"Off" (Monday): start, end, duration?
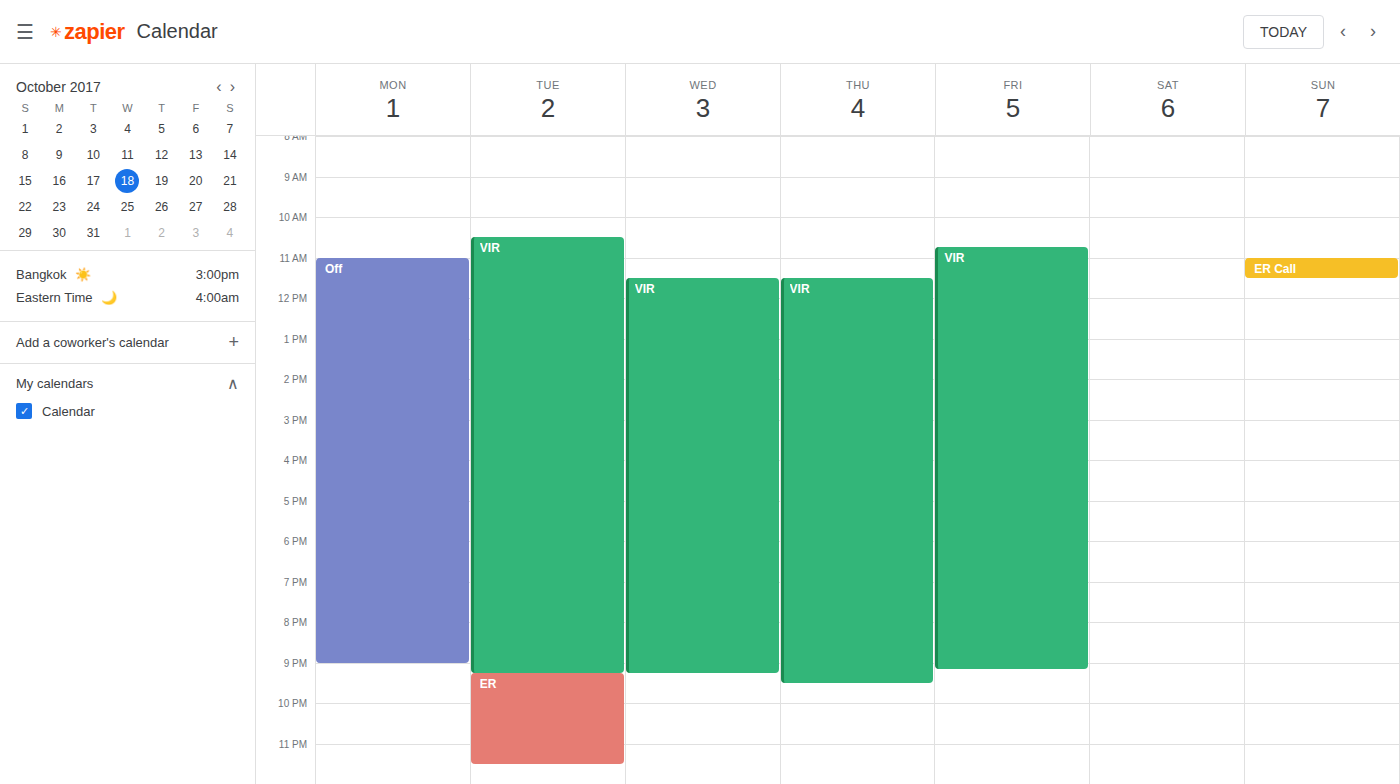
11:00 AM to 9:00 PM, 10 hours